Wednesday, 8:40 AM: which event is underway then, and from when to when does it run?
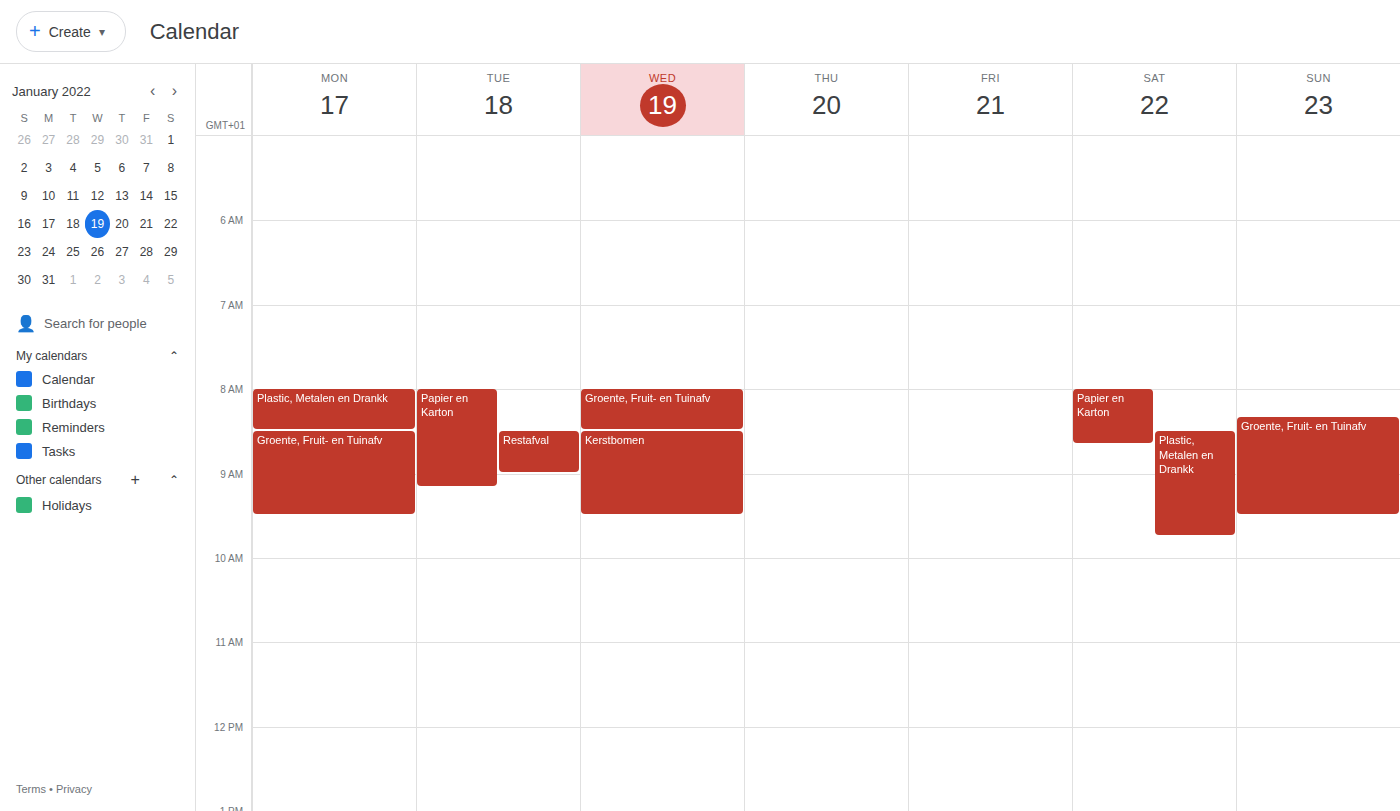
"Kerstbomen", 8:30 AM to 9:30 AM